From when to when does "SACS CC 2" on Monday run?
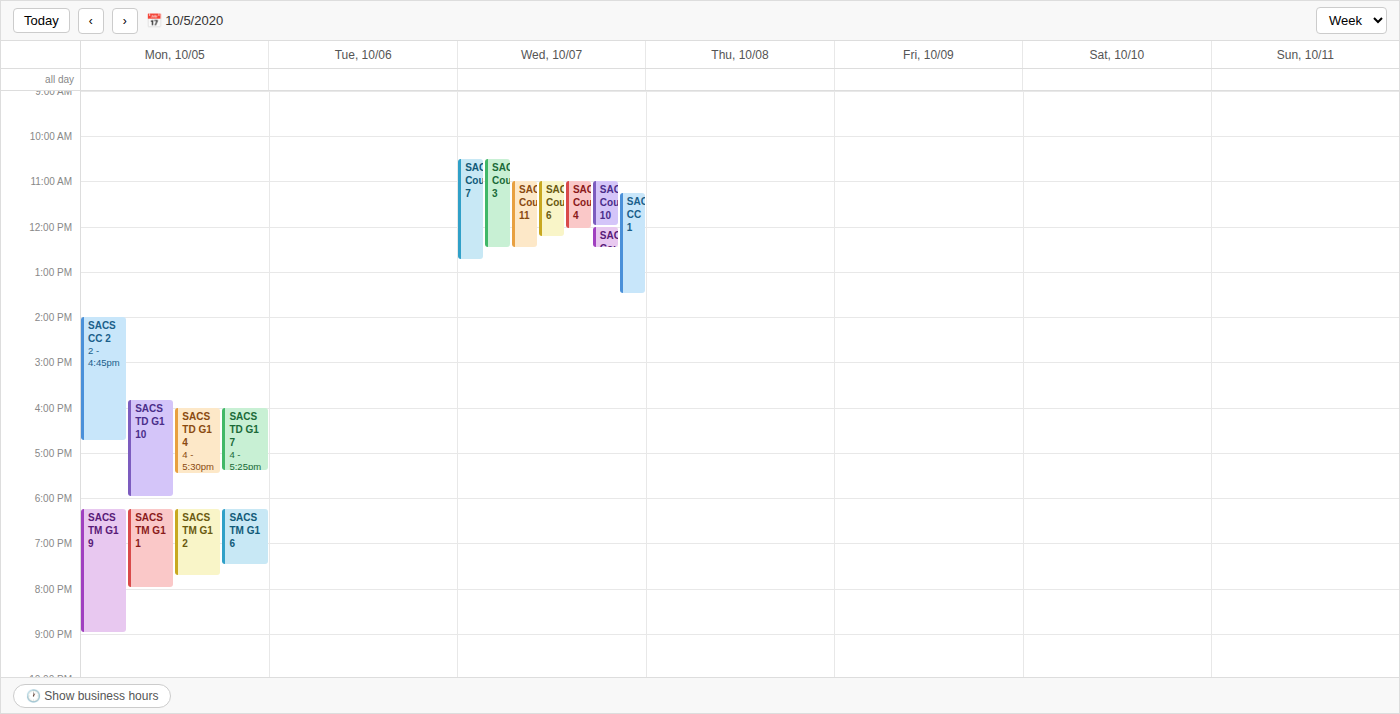
2:00 PM to 4:45 PM